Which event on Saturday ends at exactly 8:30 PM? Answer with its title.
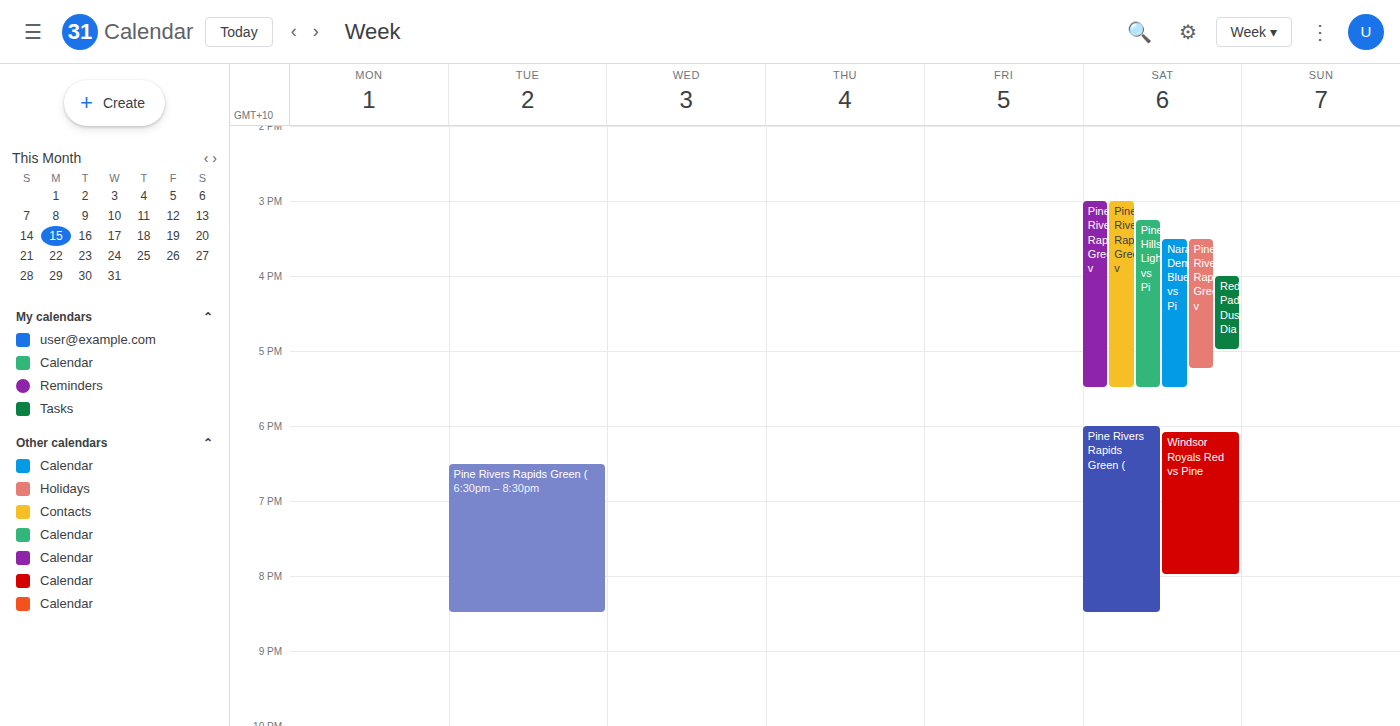
"Pine Rivers Rapids Green ("